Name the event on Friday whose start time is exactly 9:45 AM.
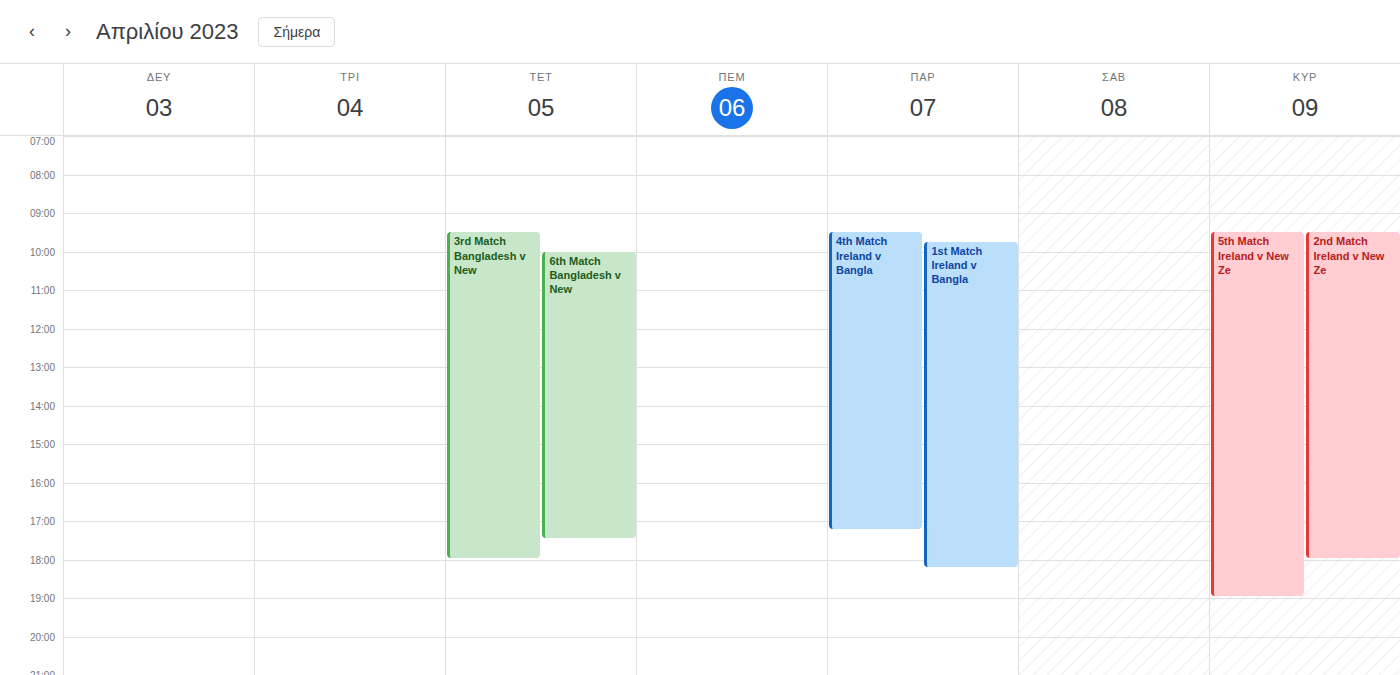
"1st Match Ireland v Bangla"